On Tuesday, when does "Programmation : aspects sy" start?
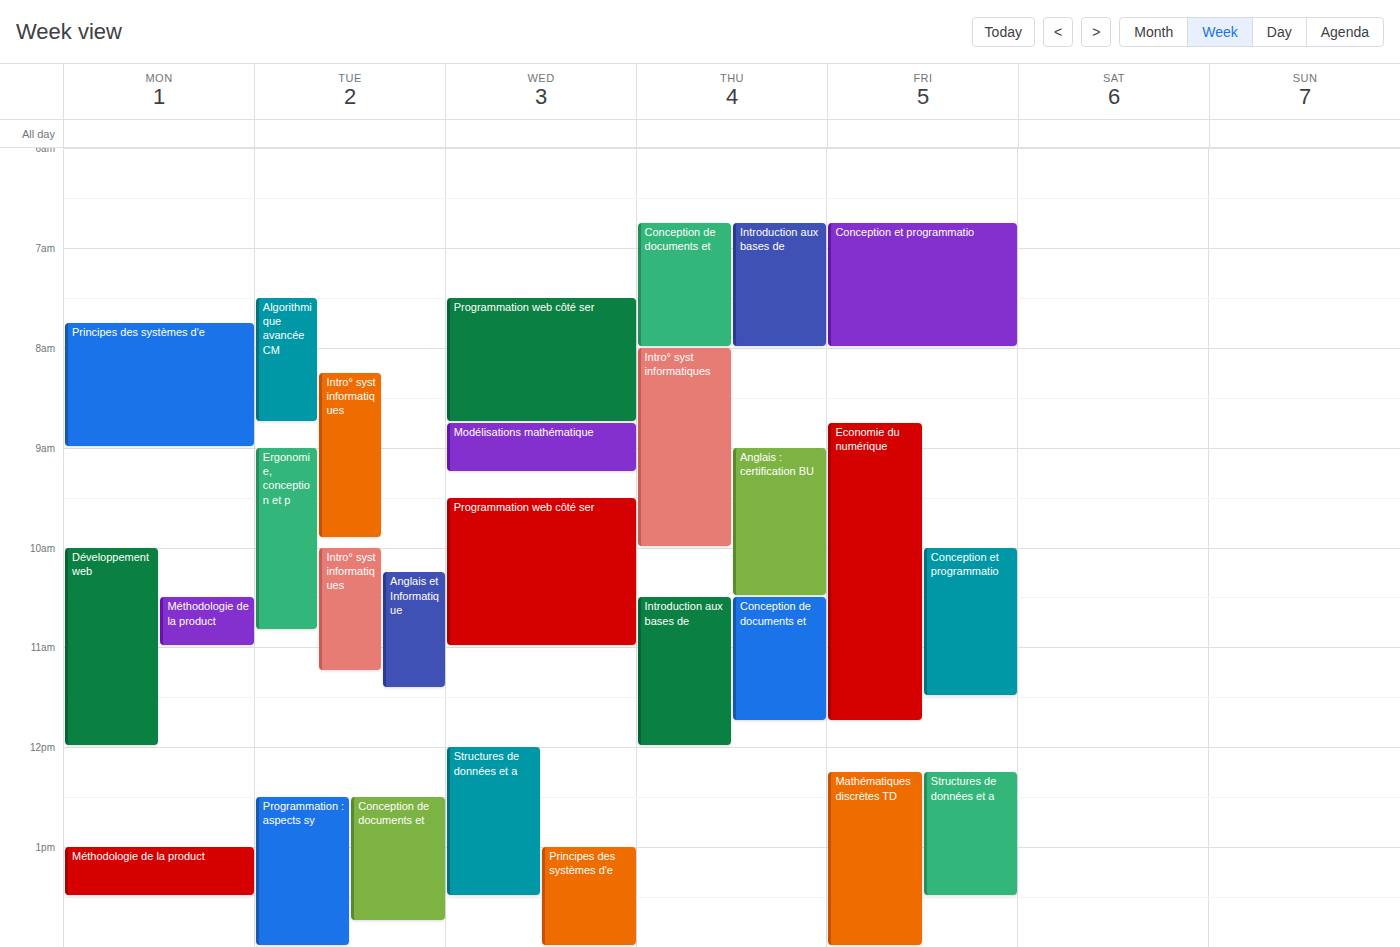
12:30 PM